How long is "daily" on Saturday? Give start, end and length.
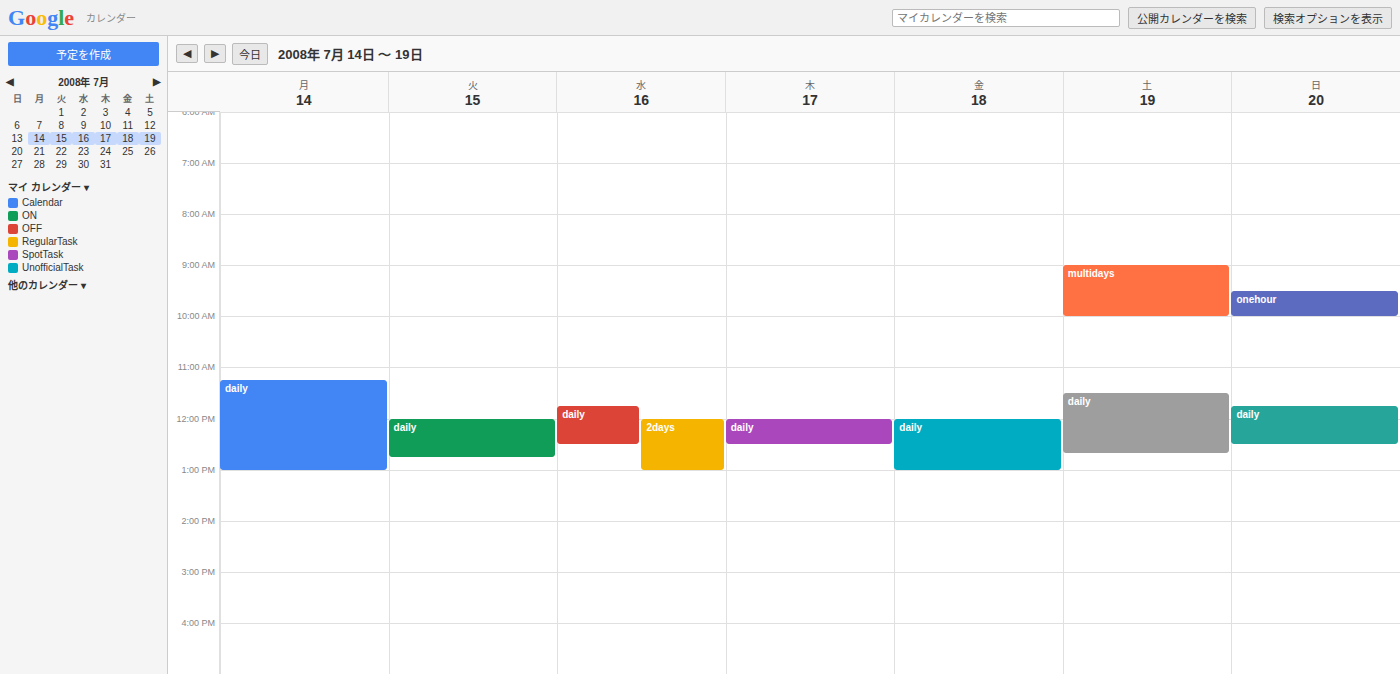
11:30 to 12:40, 1 hour 10 minutes